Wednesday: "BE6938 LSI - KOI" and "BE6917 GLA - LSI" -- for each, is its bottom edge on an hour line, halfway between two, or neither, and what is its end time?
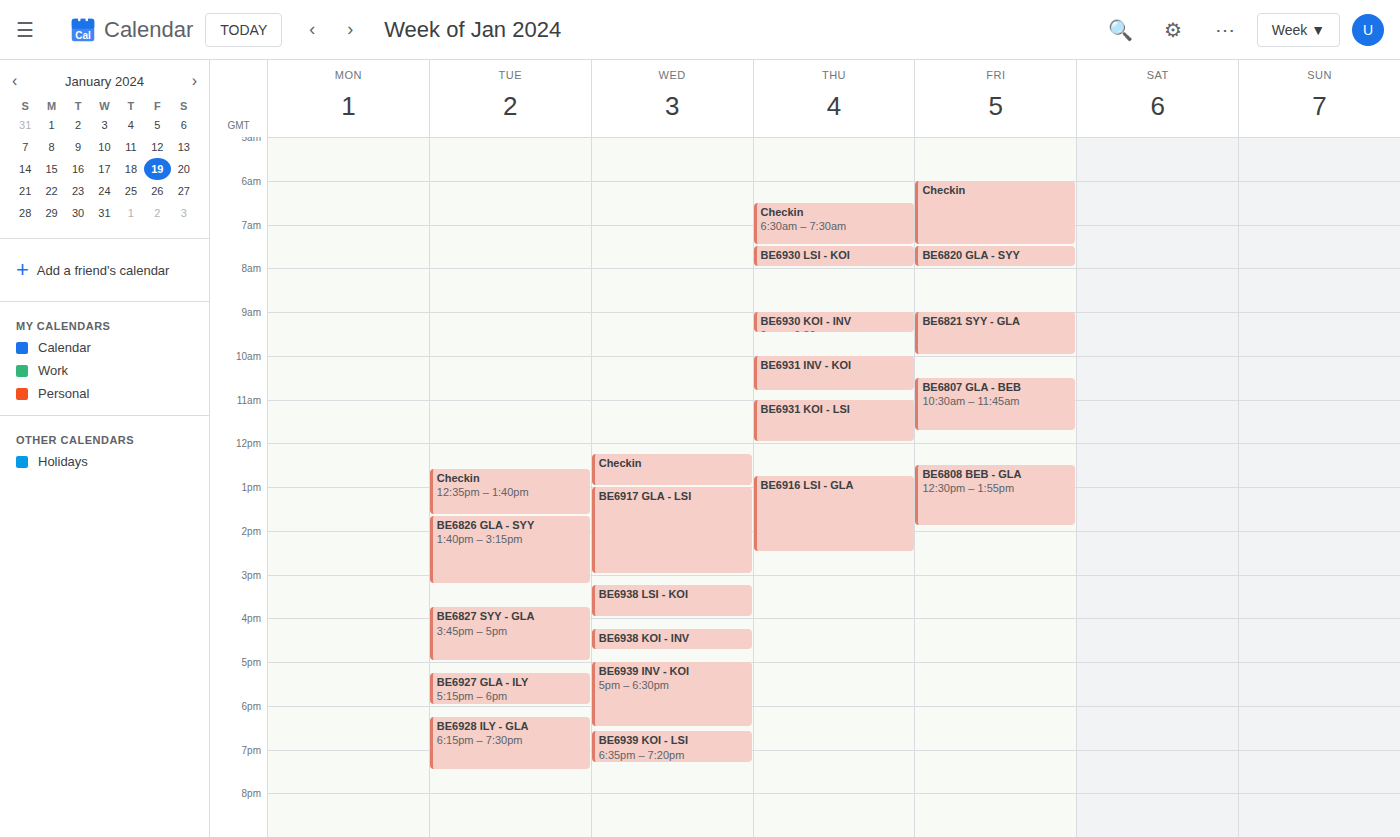
"BE6938 LSI - KOI": 16:00, exactly on the 16:00 line. "BE6917 GLA - LSI": 15:00, exactly on the 15:00 line.